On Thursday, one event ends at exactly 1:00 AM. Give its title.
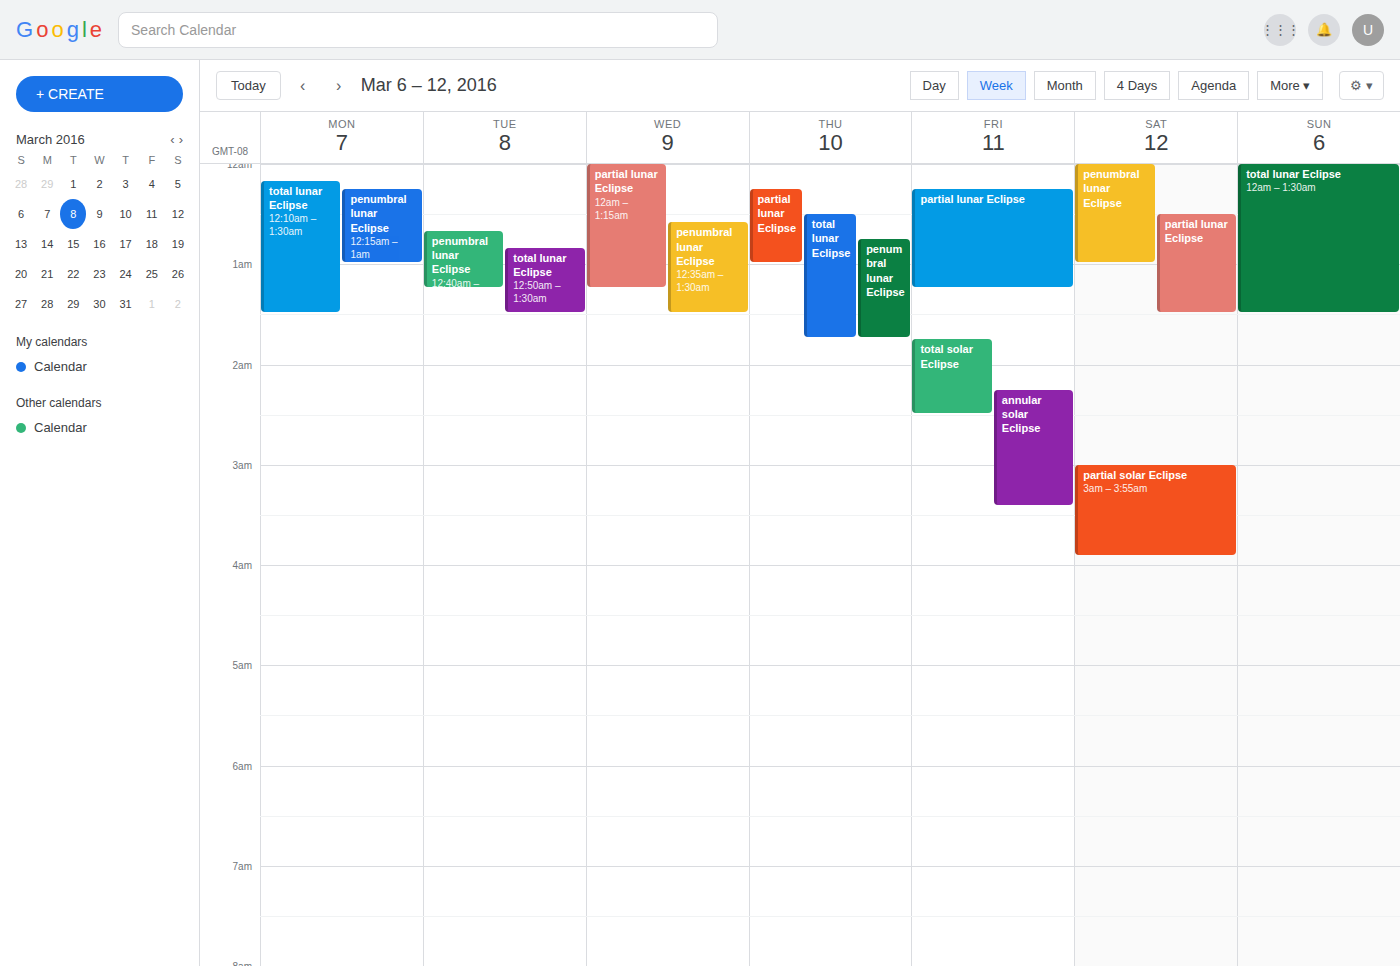
"partial lunar Eclipse"